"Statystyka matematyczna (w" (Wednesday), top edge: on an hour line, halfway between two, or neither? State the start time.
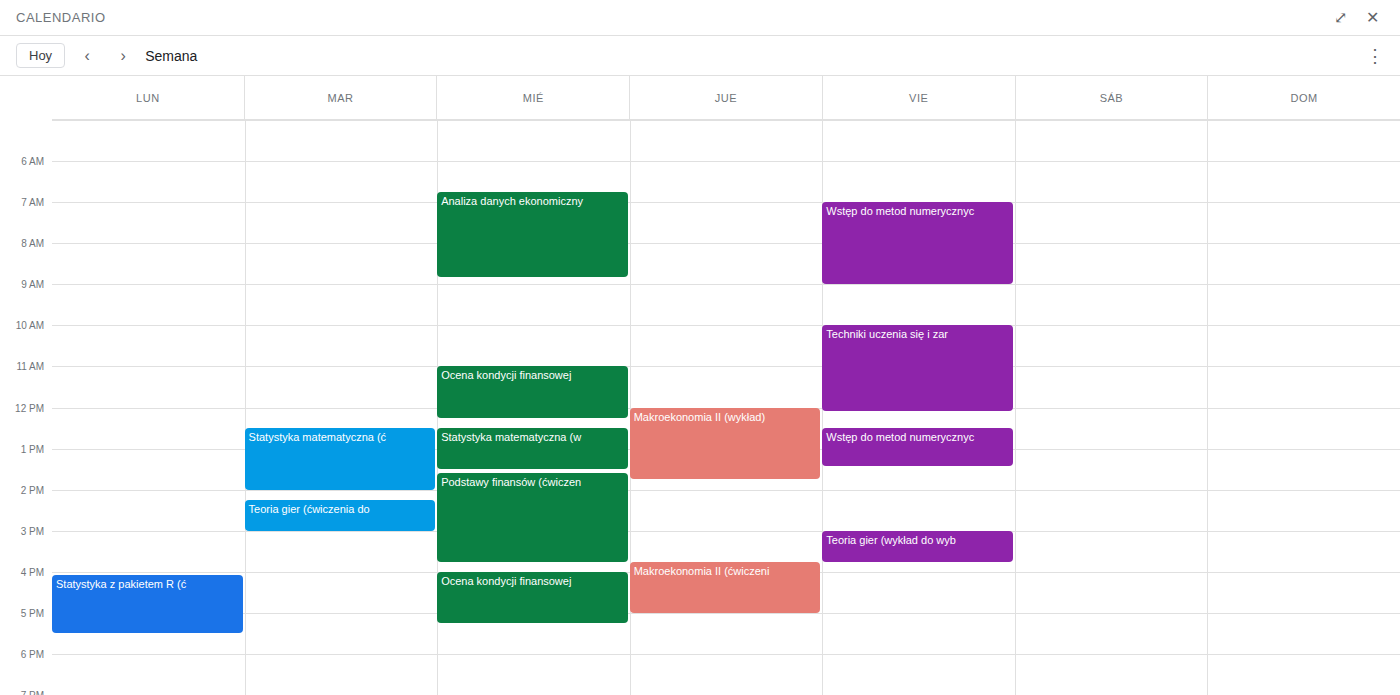
12:30 -- halfway between the 12:00 and 13:00 lines.